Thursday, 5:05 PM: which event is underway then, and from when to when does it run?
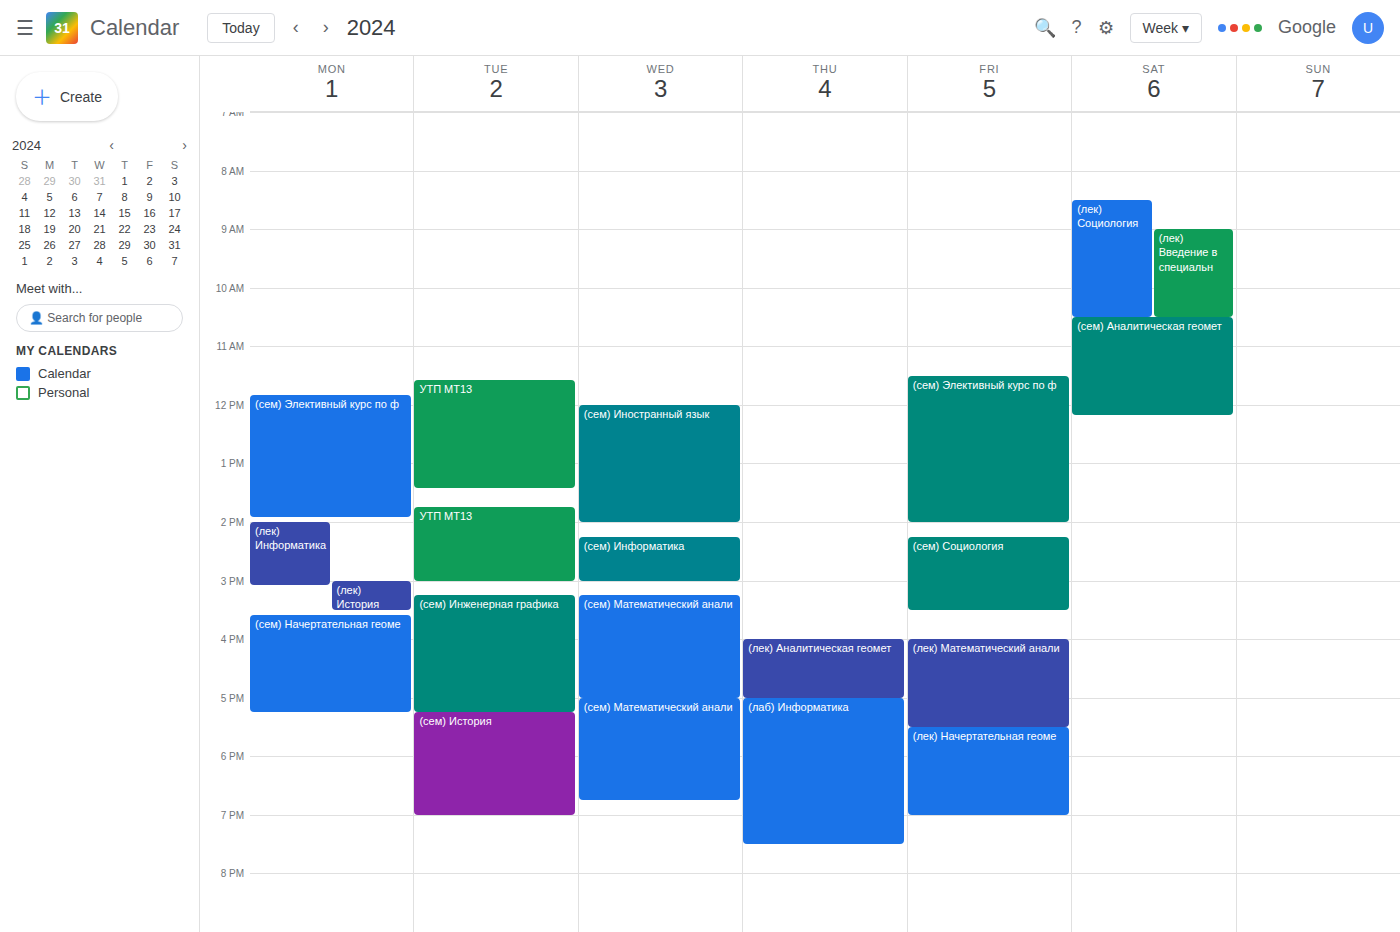
"(лаб) Информатика", 5:00 PM to 7:30 PM